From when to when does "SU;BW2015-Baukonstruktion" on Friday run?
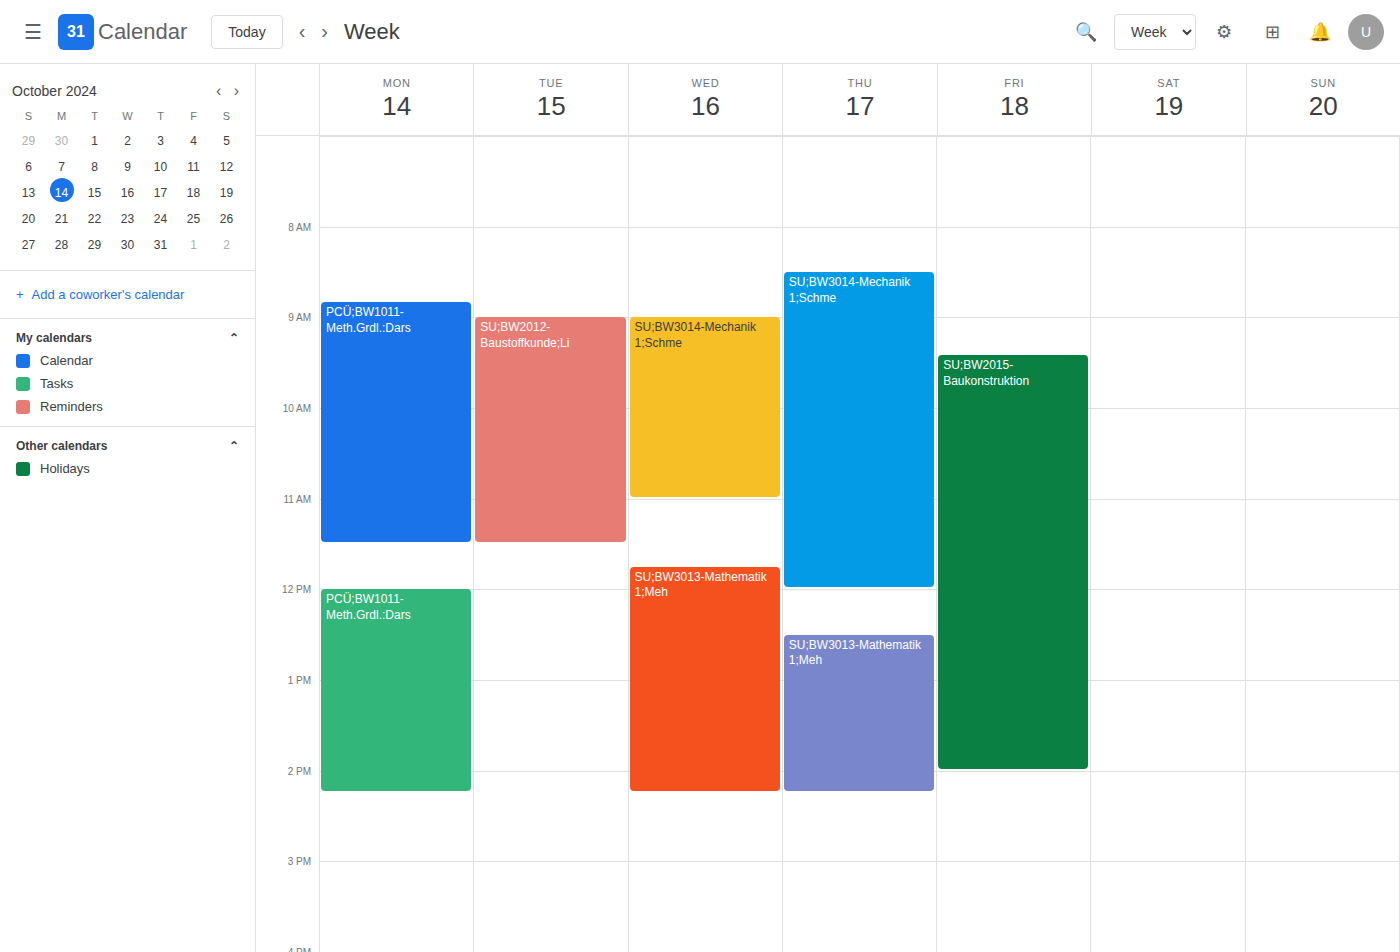
9:25 AM to 2:00 PM